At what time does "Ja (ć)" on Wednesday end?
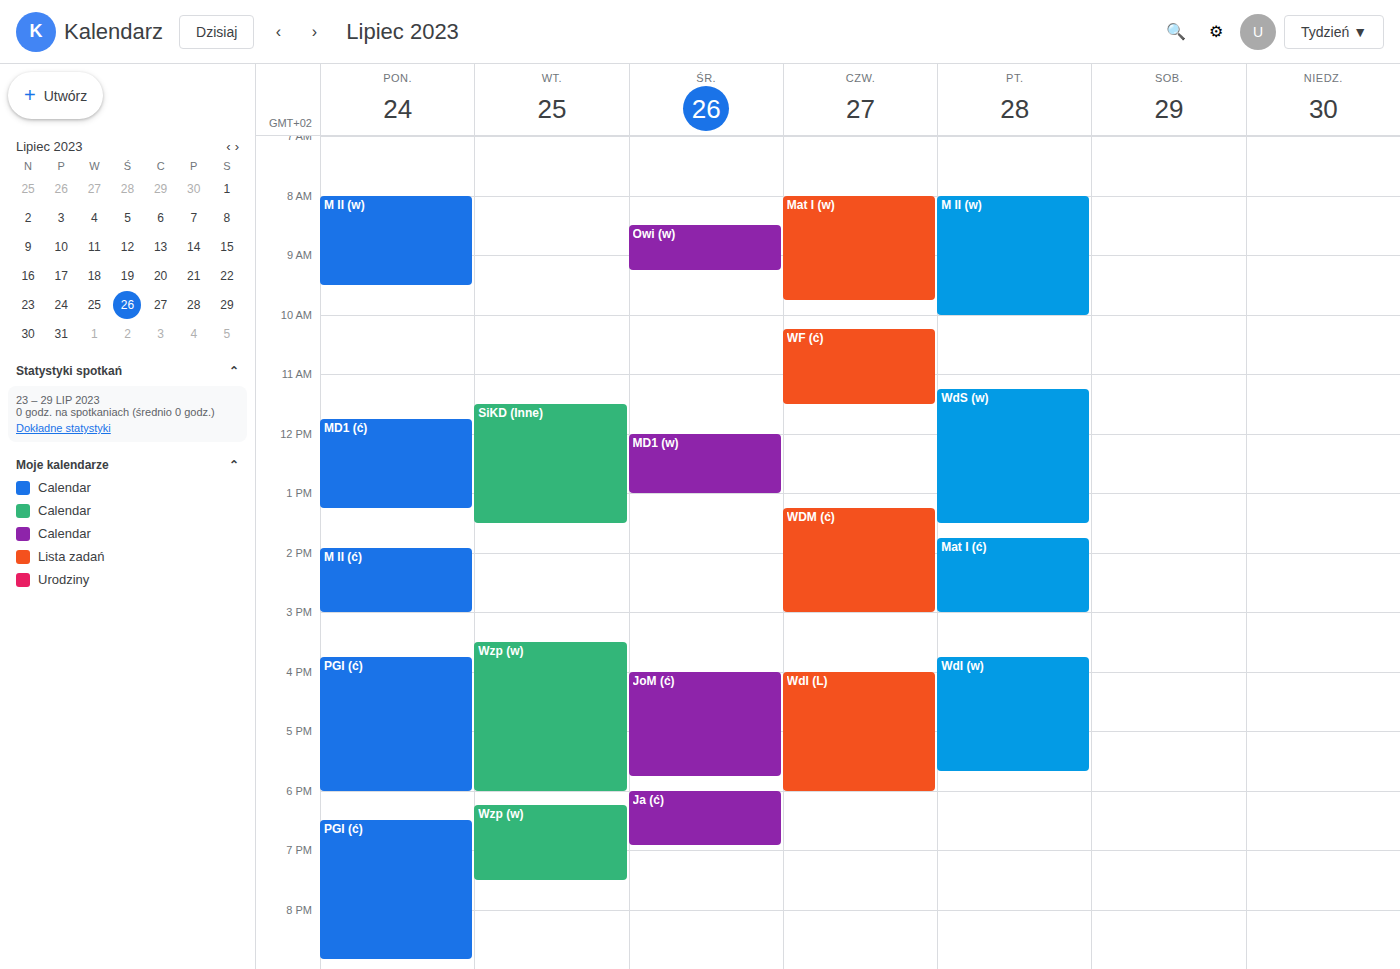
6:55 PM